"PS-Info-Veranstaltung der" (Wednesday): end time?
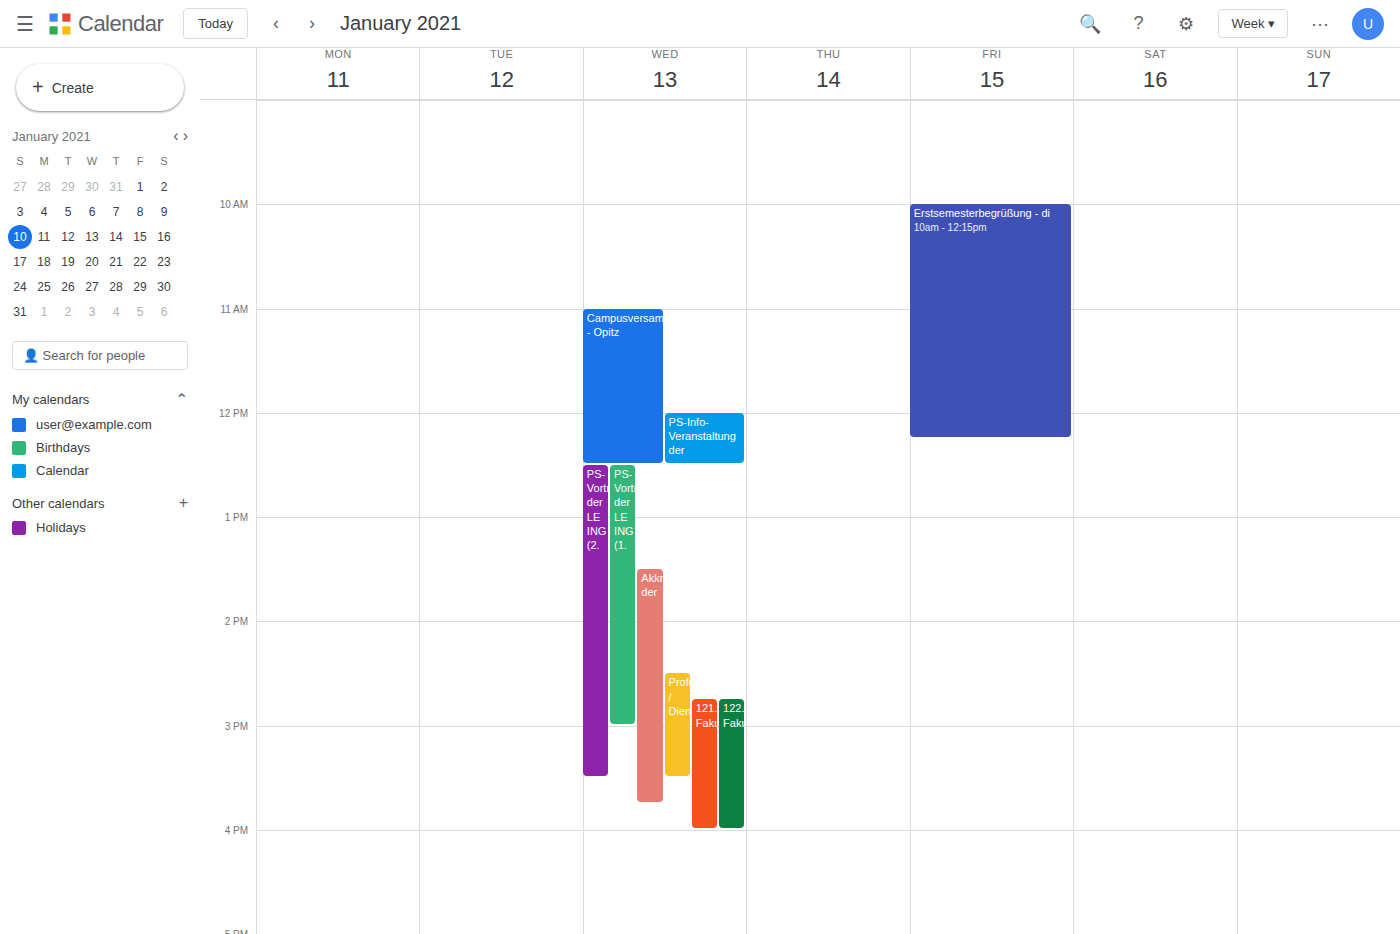
12:30